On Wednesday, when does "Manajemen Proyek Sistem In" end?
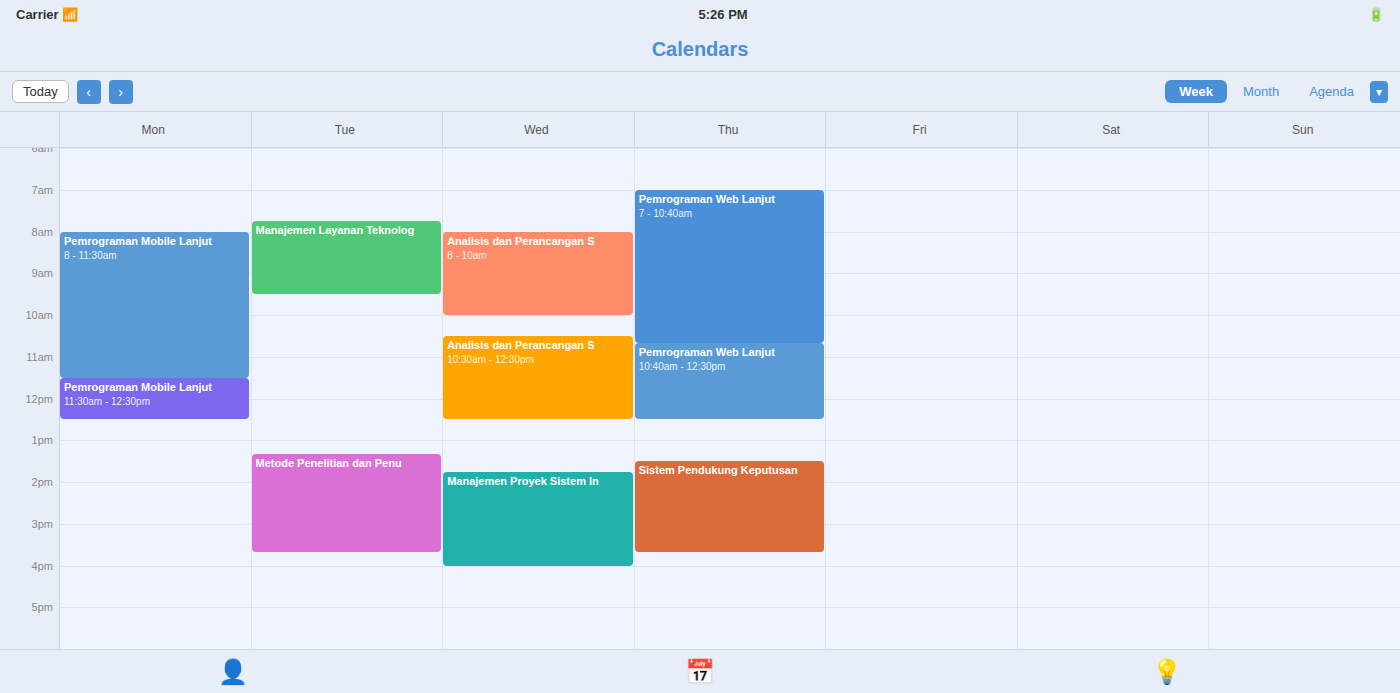
4:00 PM